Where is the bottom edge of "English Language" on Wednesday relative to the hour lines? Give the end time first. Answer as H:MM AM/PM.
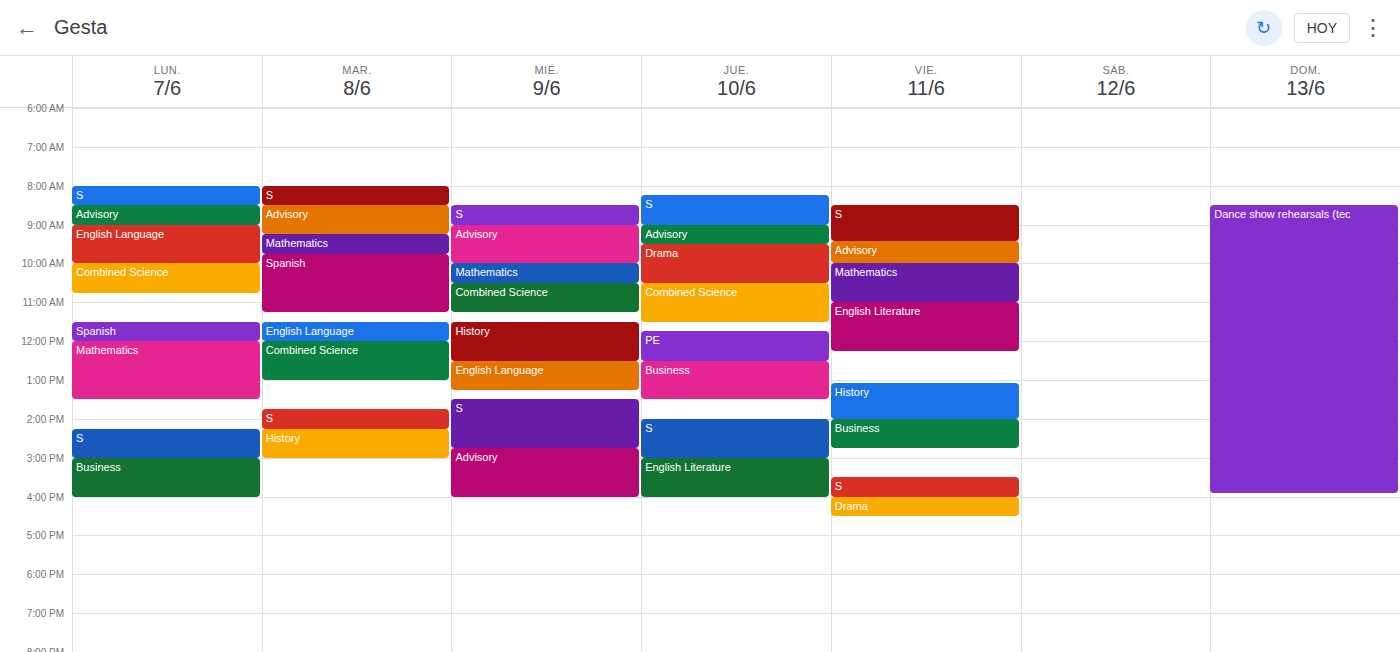
1:15 PM -- neither: a quarter of the way from the 1 PM line to the 2 PM line.